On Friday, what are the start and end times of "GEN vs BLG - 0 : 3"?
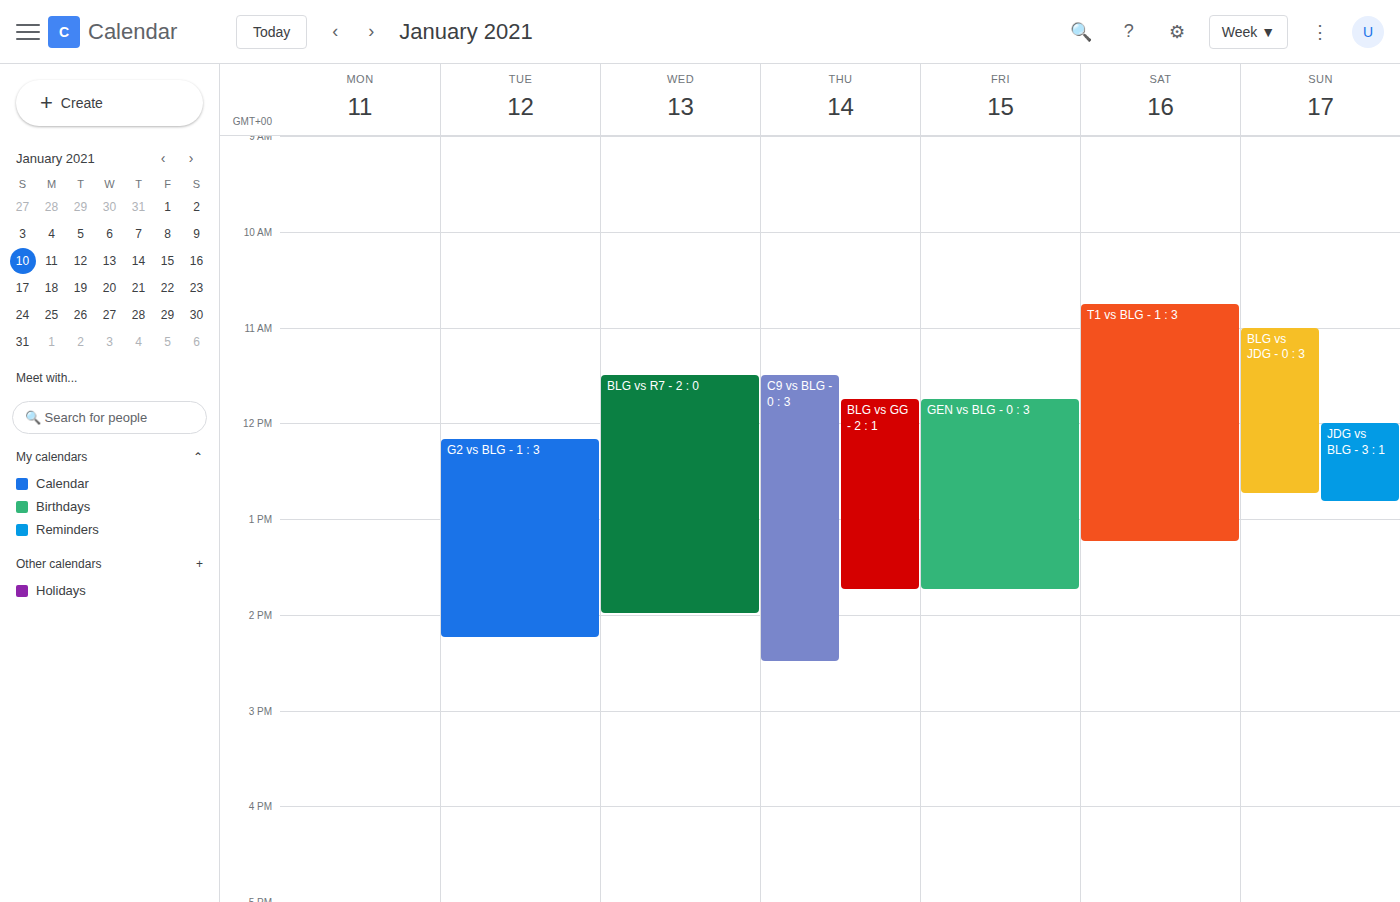
11:45 AM to 1:45 PM